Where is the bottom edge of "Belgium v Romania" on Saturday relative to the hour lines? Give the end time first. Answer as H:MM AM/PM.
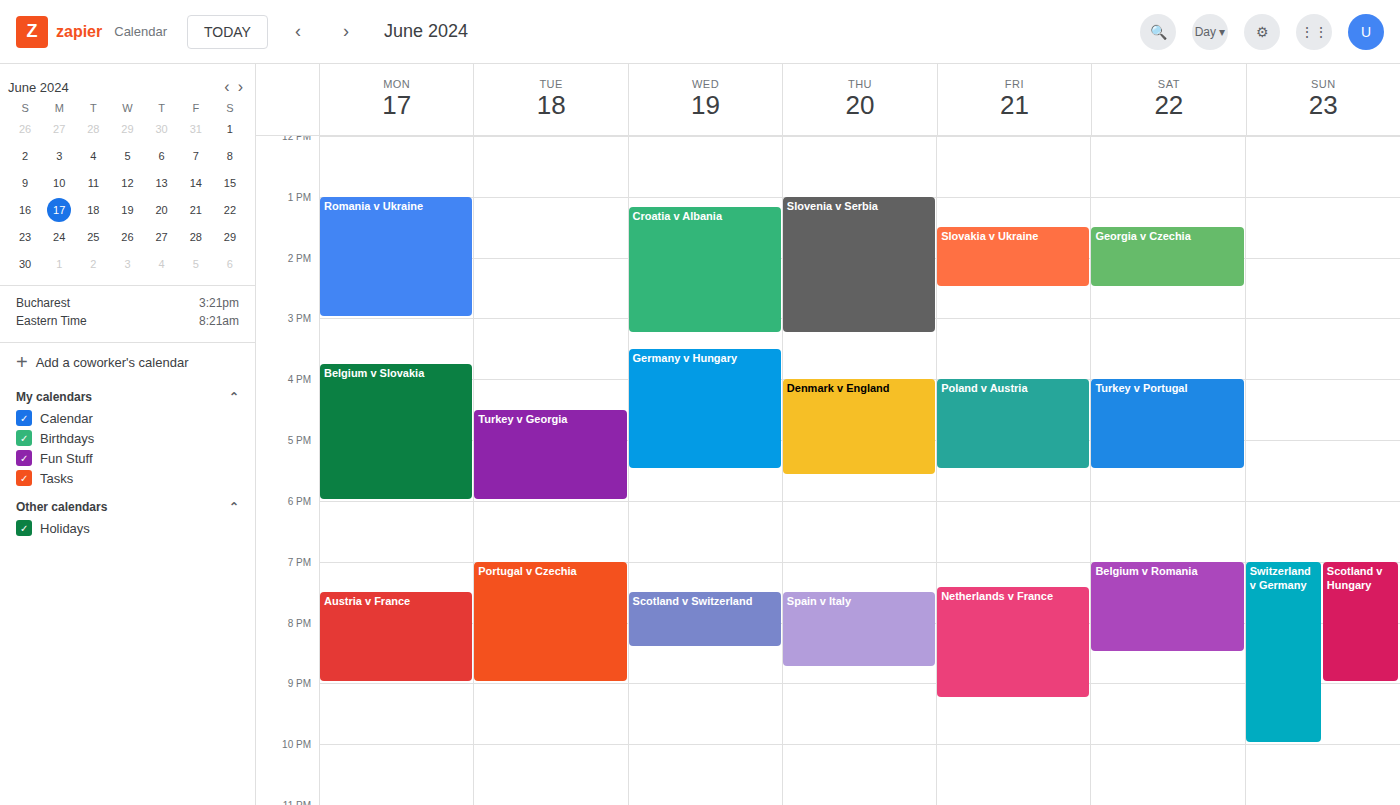
8:30 PM -- halfway between the 8 PM and 9 PM lines.